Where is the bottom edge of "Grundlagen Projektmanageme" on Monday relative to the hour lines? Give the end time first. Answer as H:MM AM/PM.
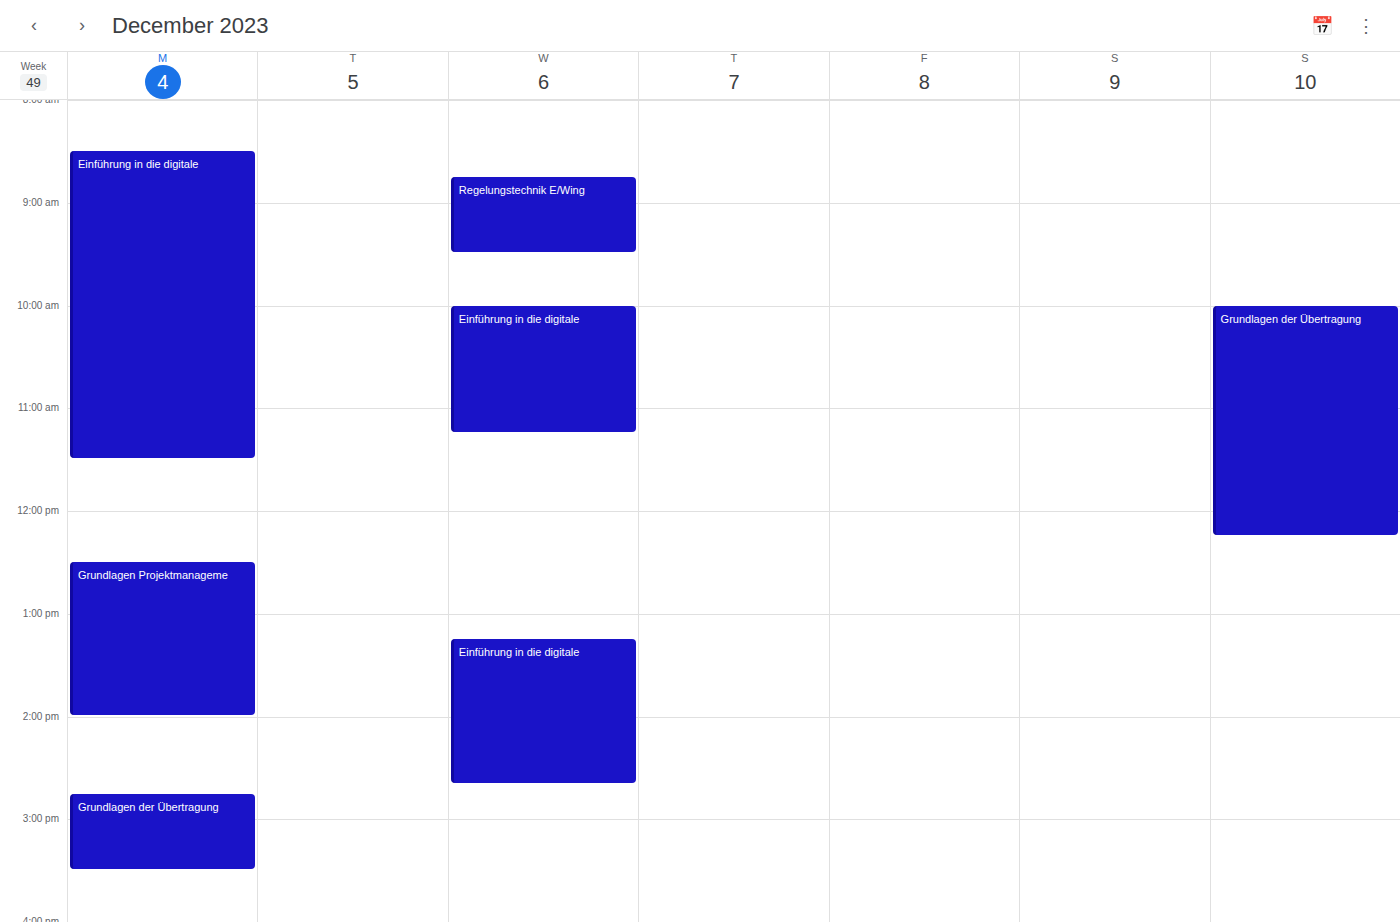
2:00 PM -- exactly on the 2 PM line.